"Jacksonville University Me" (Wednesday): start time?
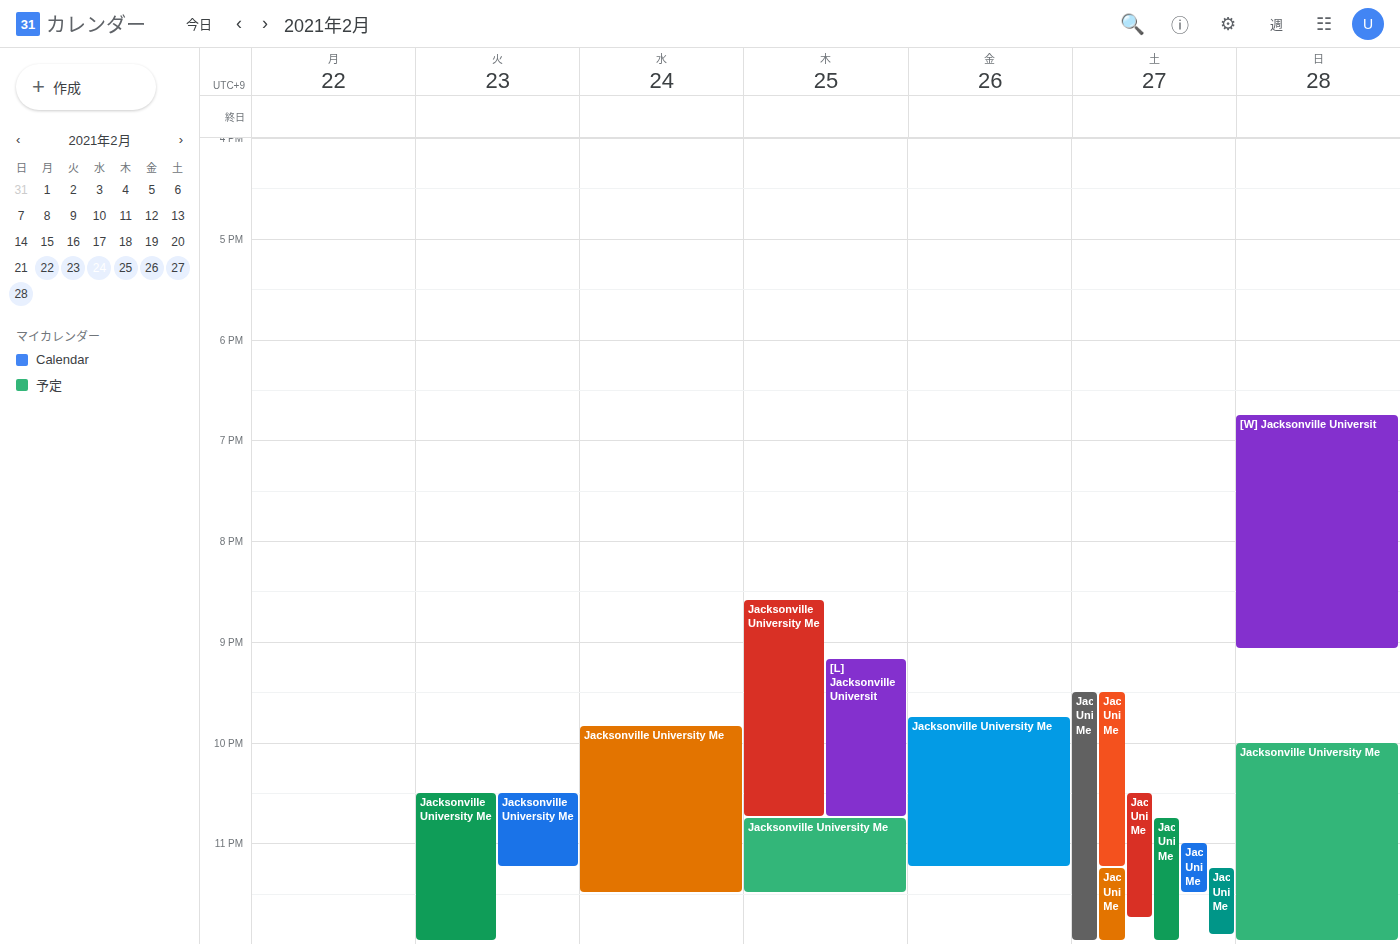
9:50 PM